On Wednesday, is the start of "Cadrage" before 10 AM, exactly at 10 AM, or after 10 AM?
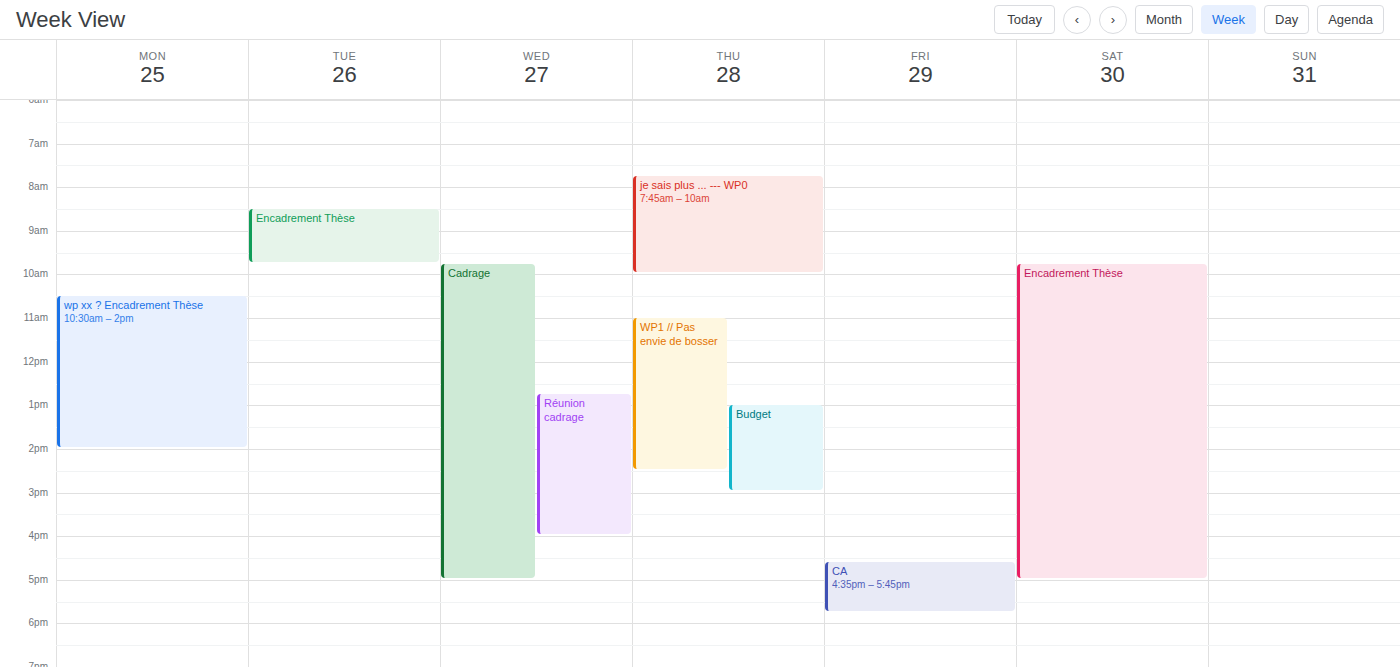
9:45 AM -- before 10 AM, 15 minutes above the 10 AM line.